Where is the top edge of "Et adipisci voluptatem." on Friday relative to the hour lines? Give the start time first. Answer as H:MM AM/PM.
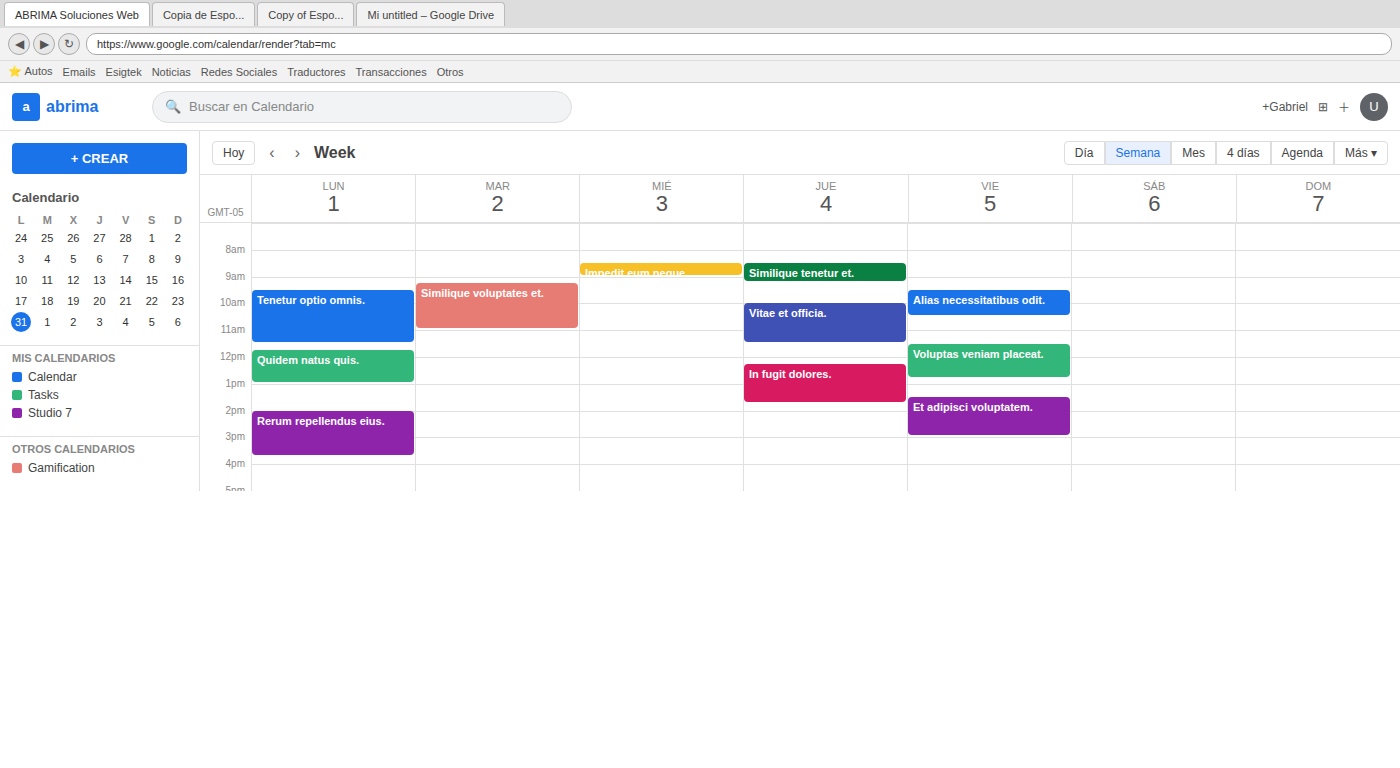
1:30 PM -- halfway between the 1 PM and 2 PM lines.